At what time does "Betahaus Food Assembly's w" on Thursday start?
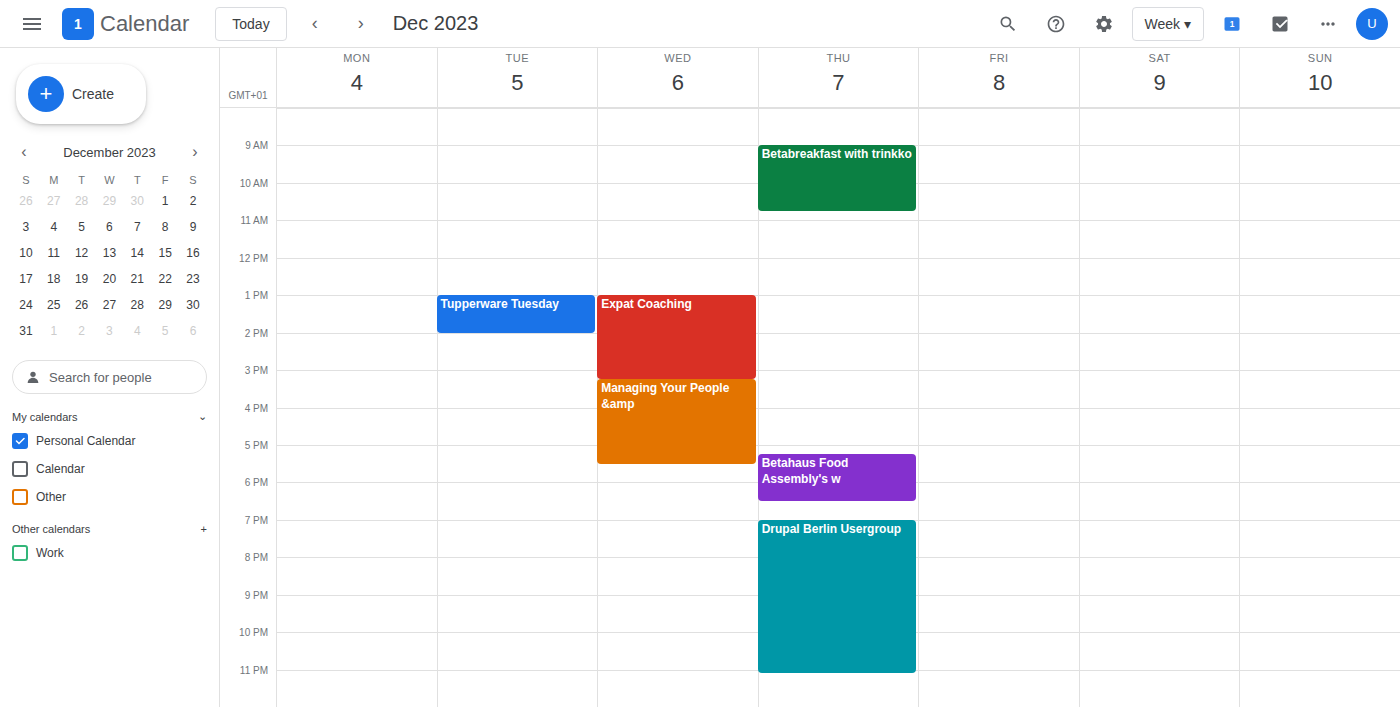
5:15 PM